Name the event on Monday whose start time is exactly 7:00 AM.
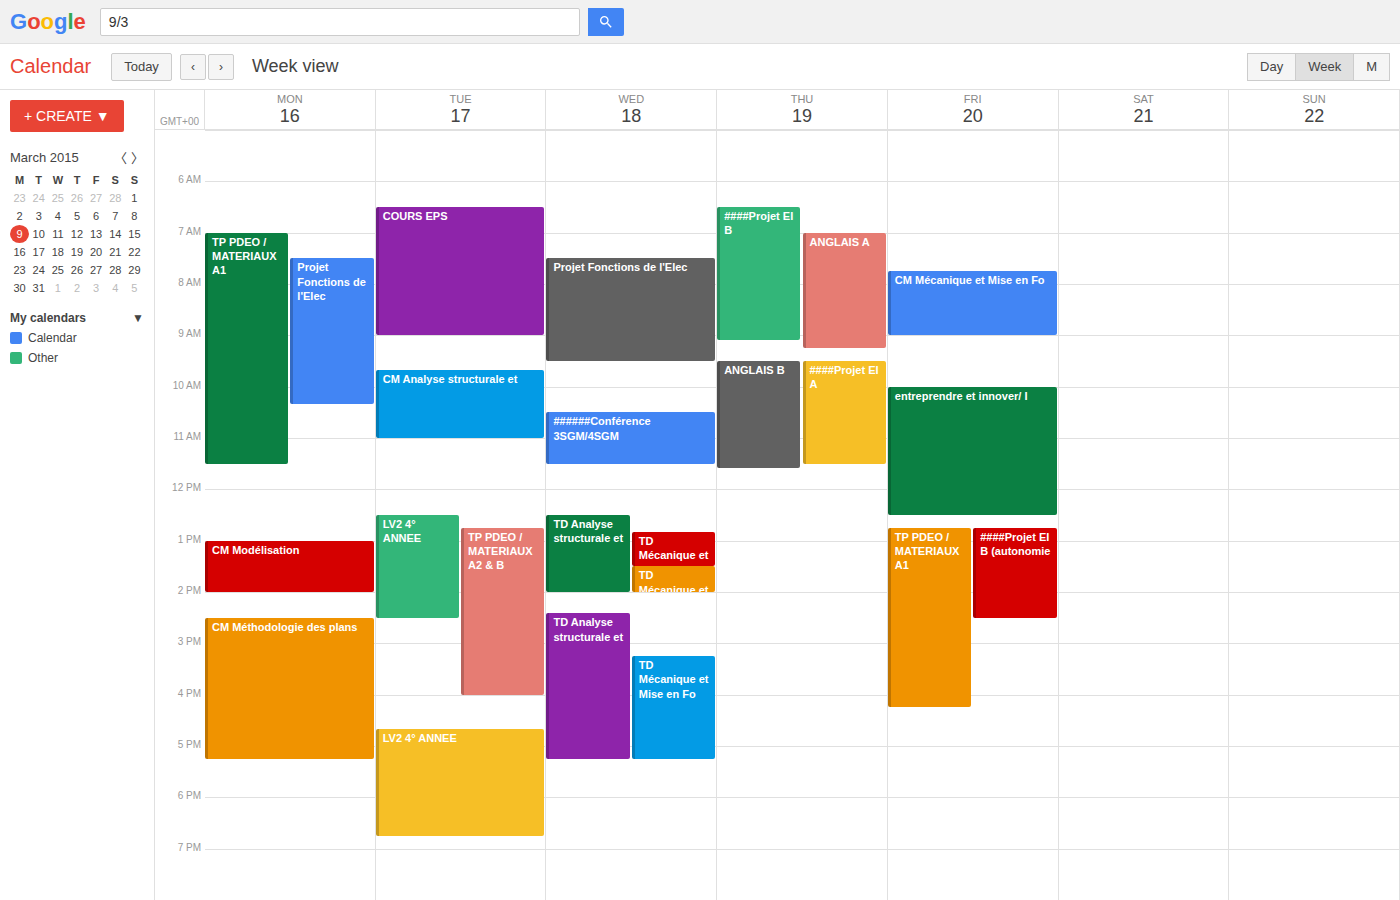
"TP PDEO / MATERIAUX A1"